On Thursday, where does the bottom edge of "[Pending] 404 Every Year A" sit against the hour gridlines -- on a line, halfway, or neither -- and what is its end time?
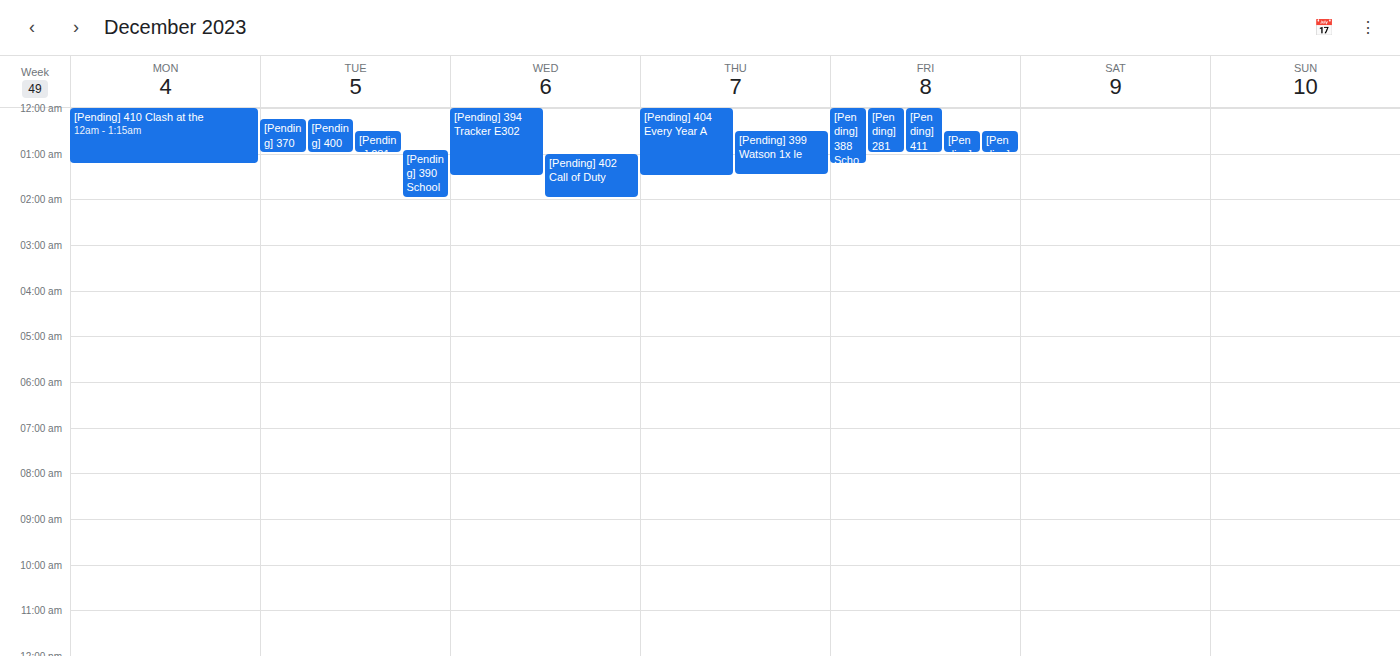
1:30 AM -- halfway between the 1 AM and 2 AM lines.